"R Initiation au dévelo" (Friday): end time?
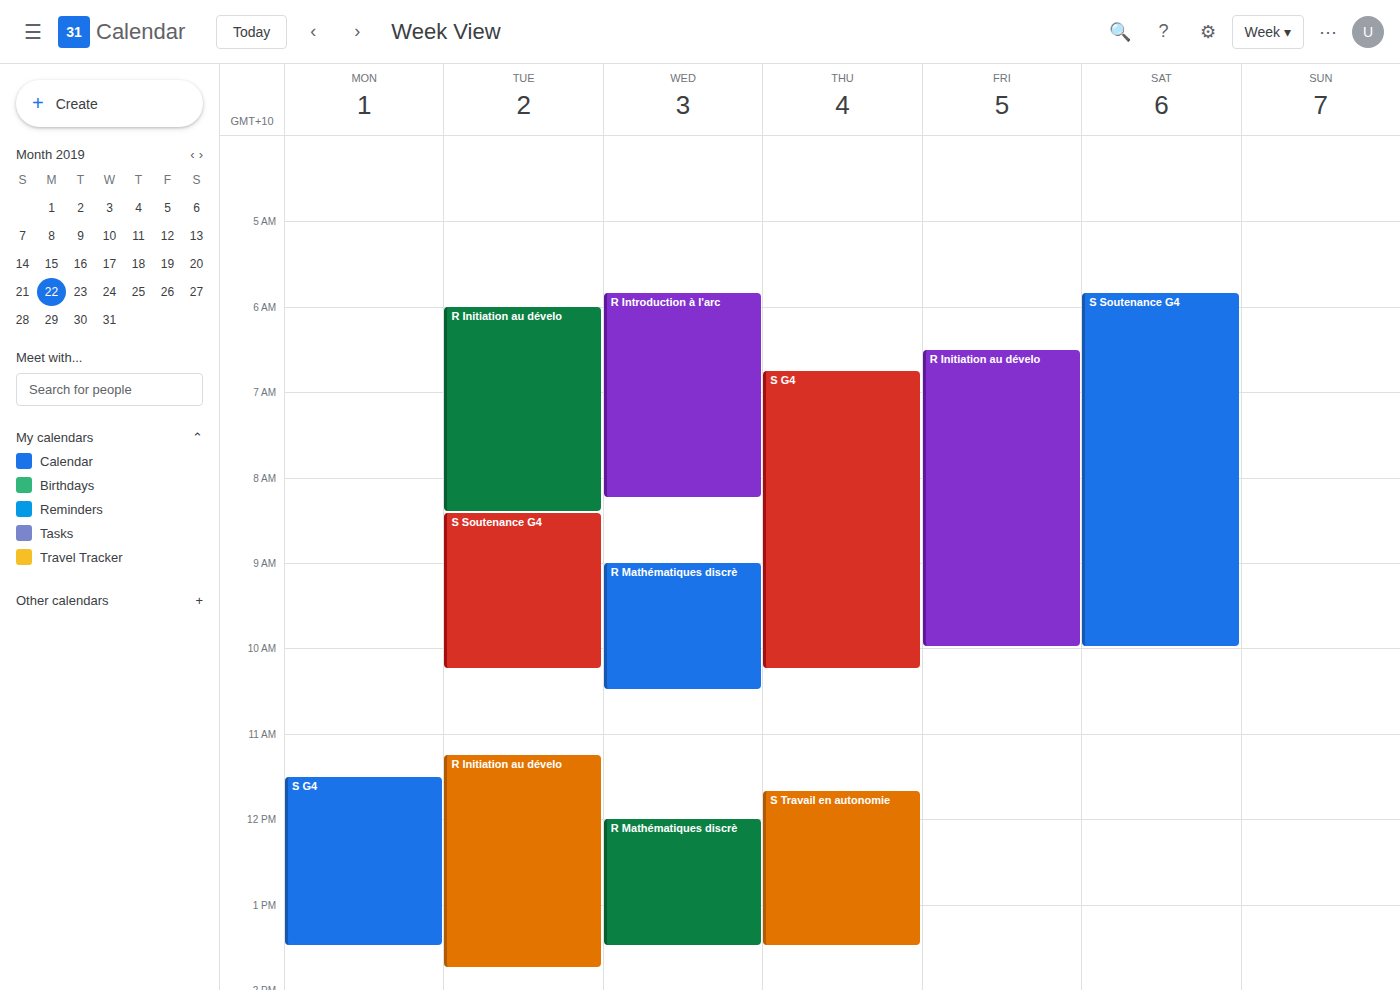
10:00 AM